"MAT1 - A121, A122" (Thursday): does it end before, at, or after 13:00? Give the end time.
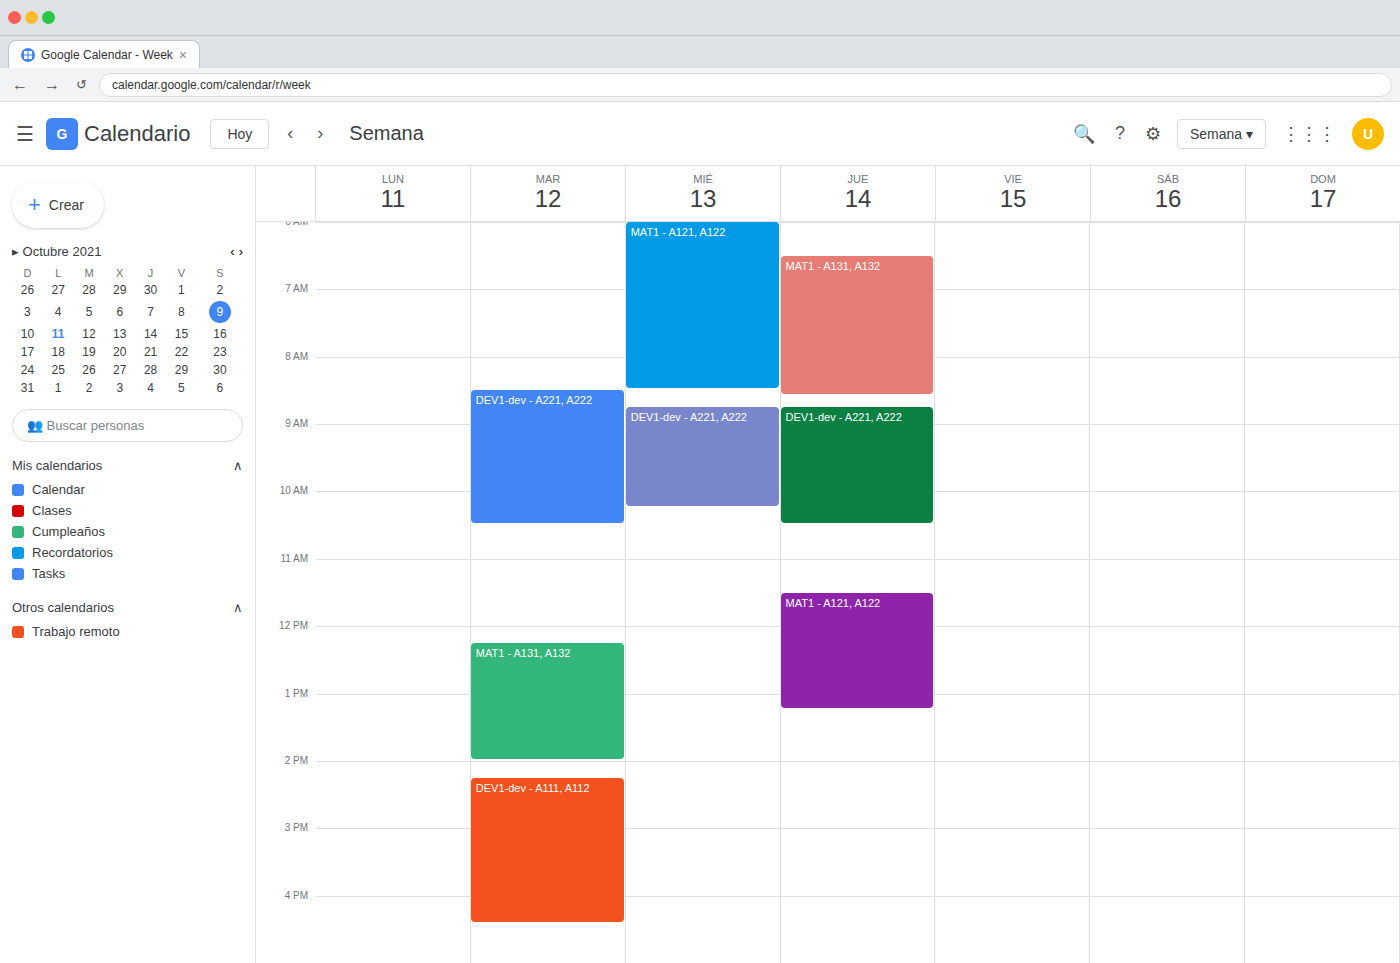
13:15 -- after 13:00, 15 minutes below the 13:00 line.